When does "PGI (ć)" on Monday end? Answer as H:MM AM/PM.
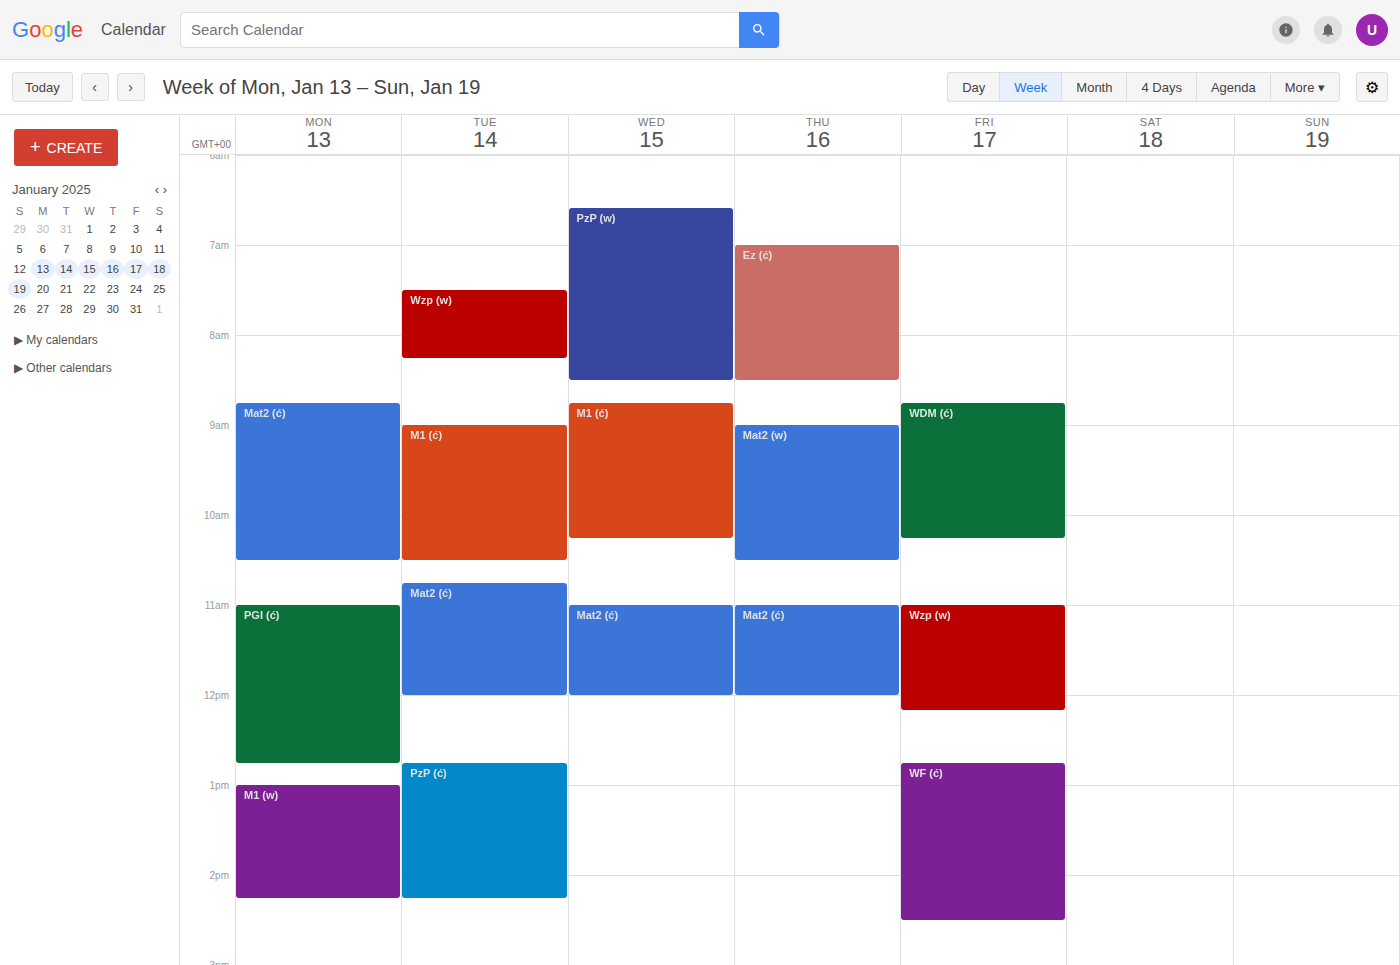
12:45 PM